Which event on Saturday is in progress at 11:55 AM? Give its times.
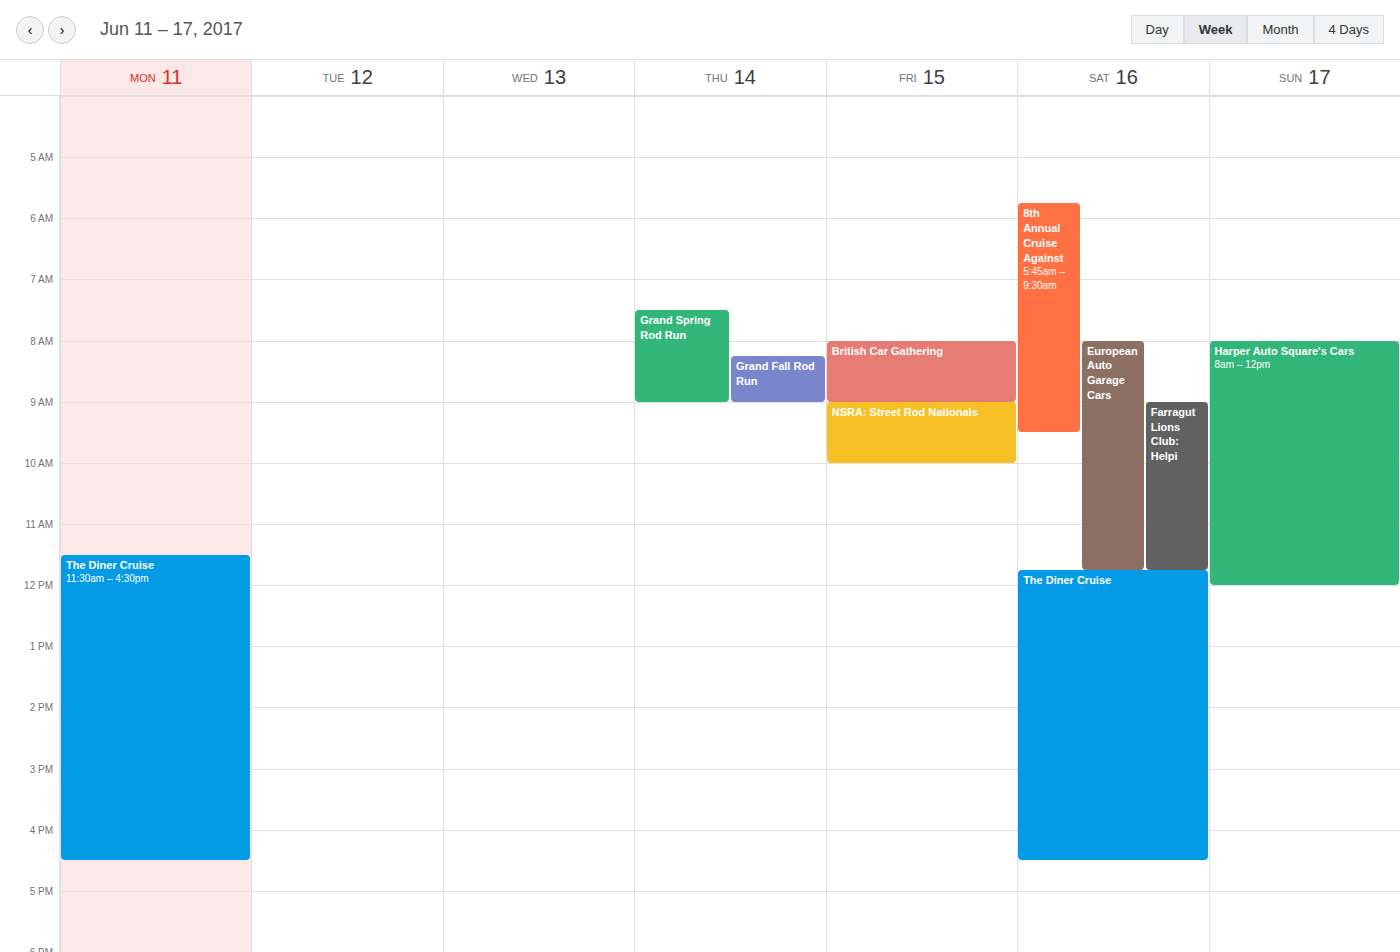
"The Diner Cruise", 11:45 AM to 4:30 PM